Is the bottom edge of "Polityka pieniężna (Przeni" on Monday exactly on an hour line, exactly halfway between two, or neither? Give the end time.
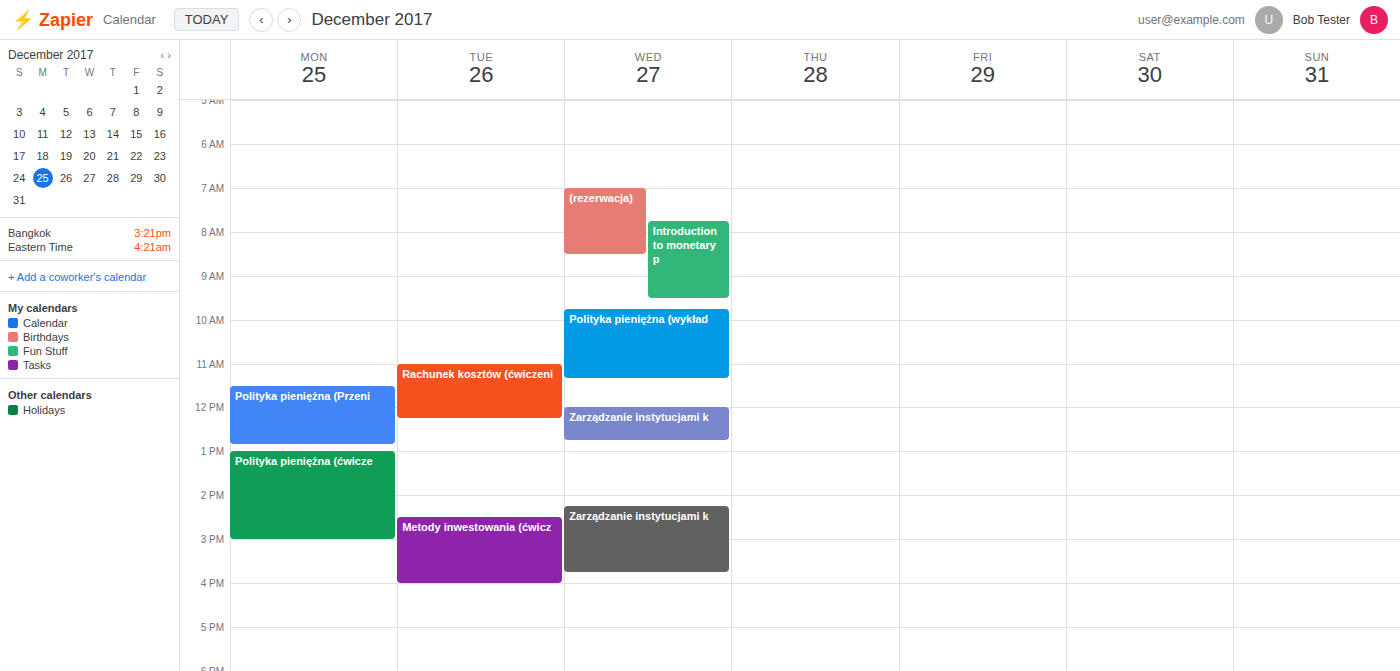
12:50 PM -- neither: 50 minutes below the 12 PM line and 10 minutes above the 1 PM line.